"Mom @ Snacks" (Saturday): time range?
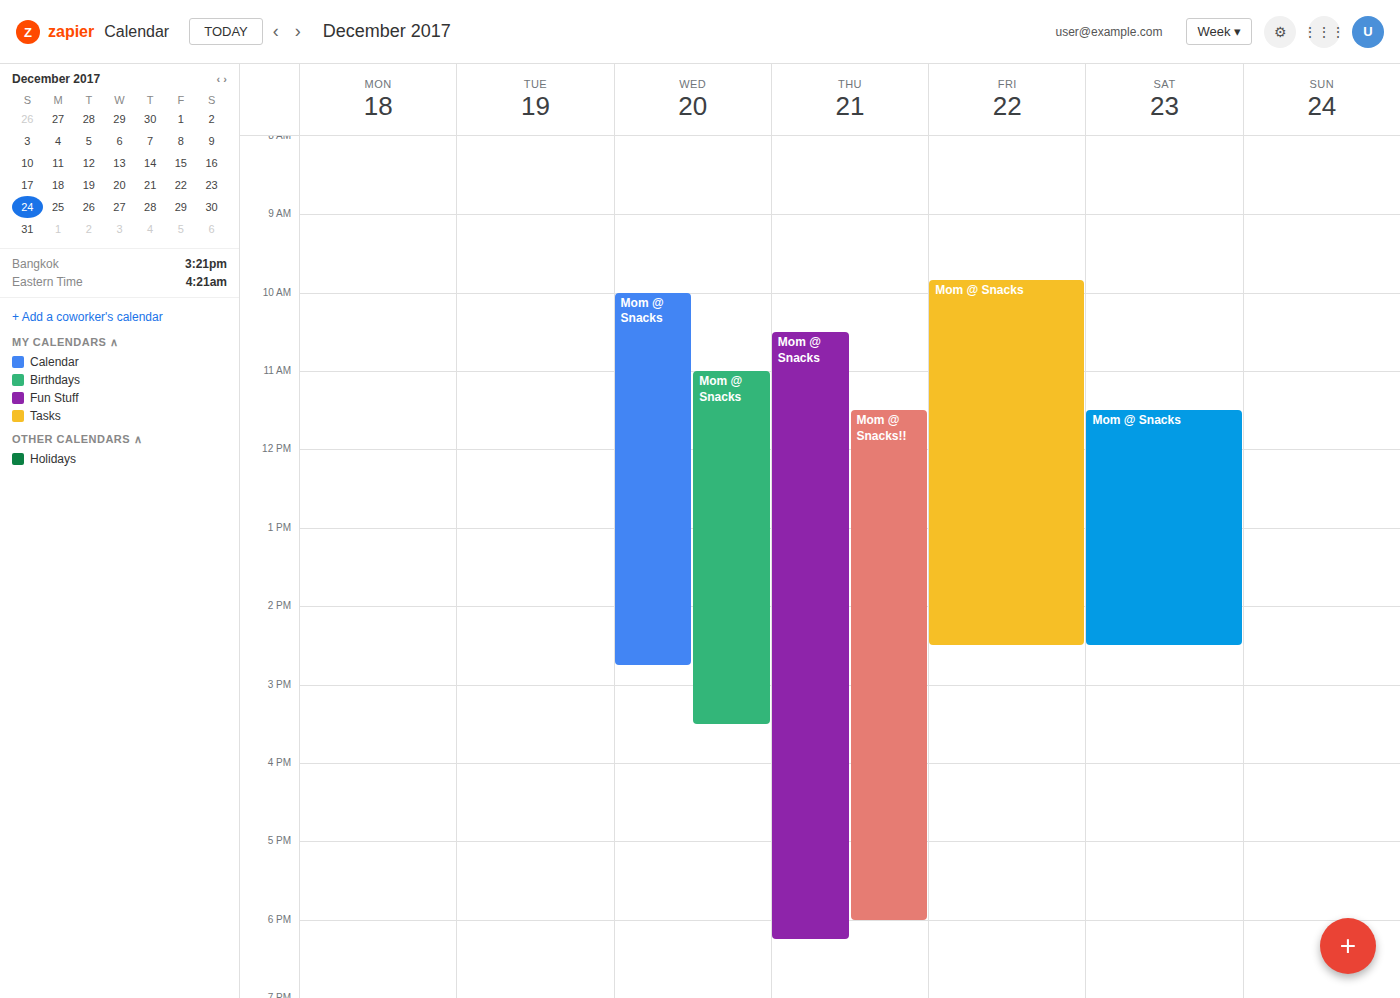
11:30 AM to 2:30 PM